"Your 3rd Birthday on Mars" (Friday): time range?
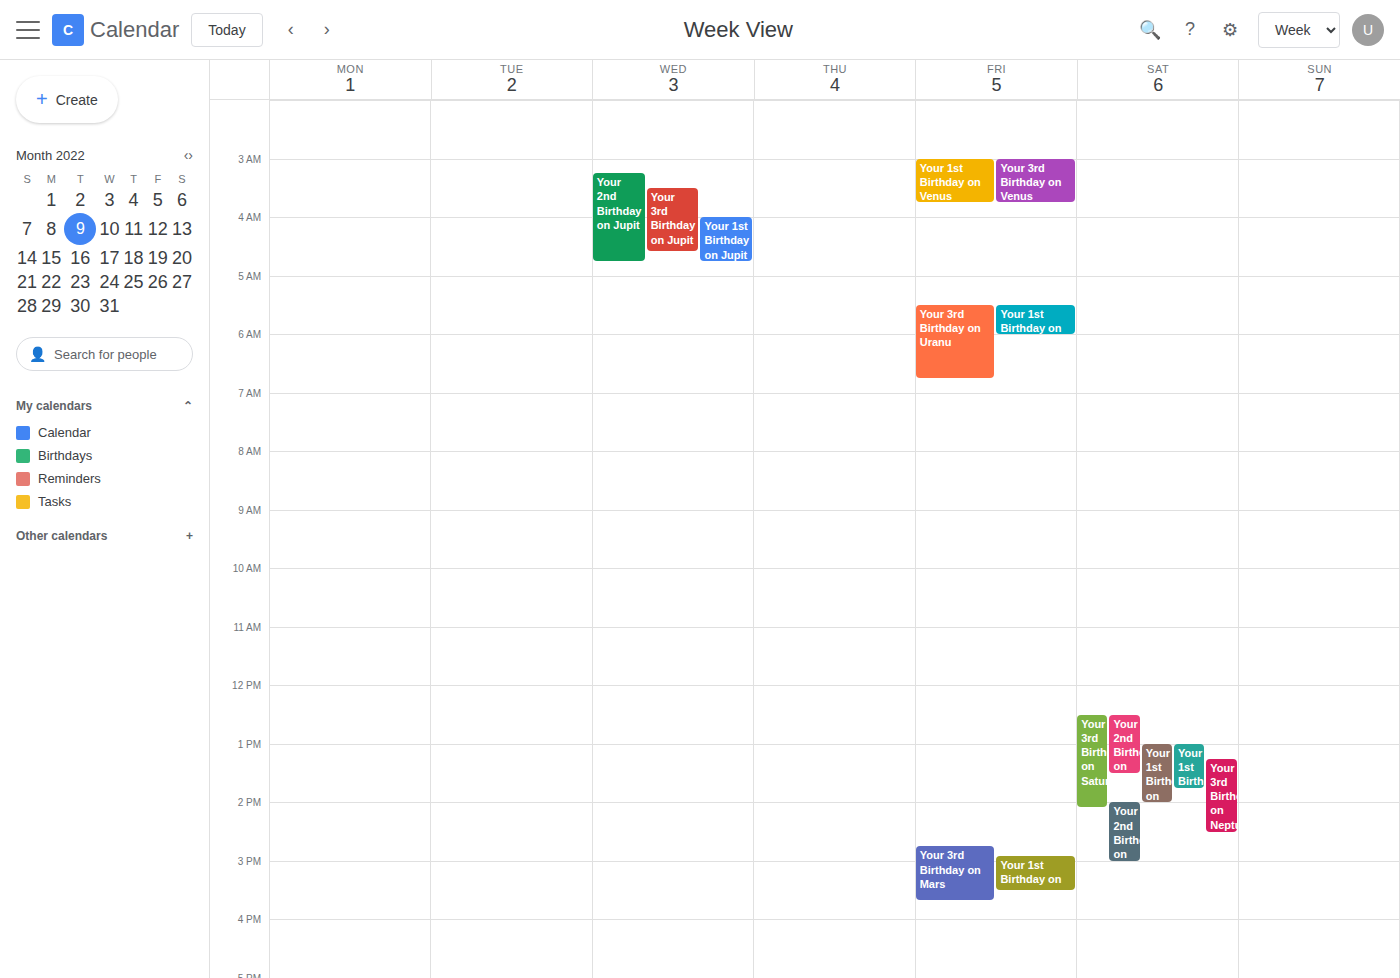
14:45 to 15:40